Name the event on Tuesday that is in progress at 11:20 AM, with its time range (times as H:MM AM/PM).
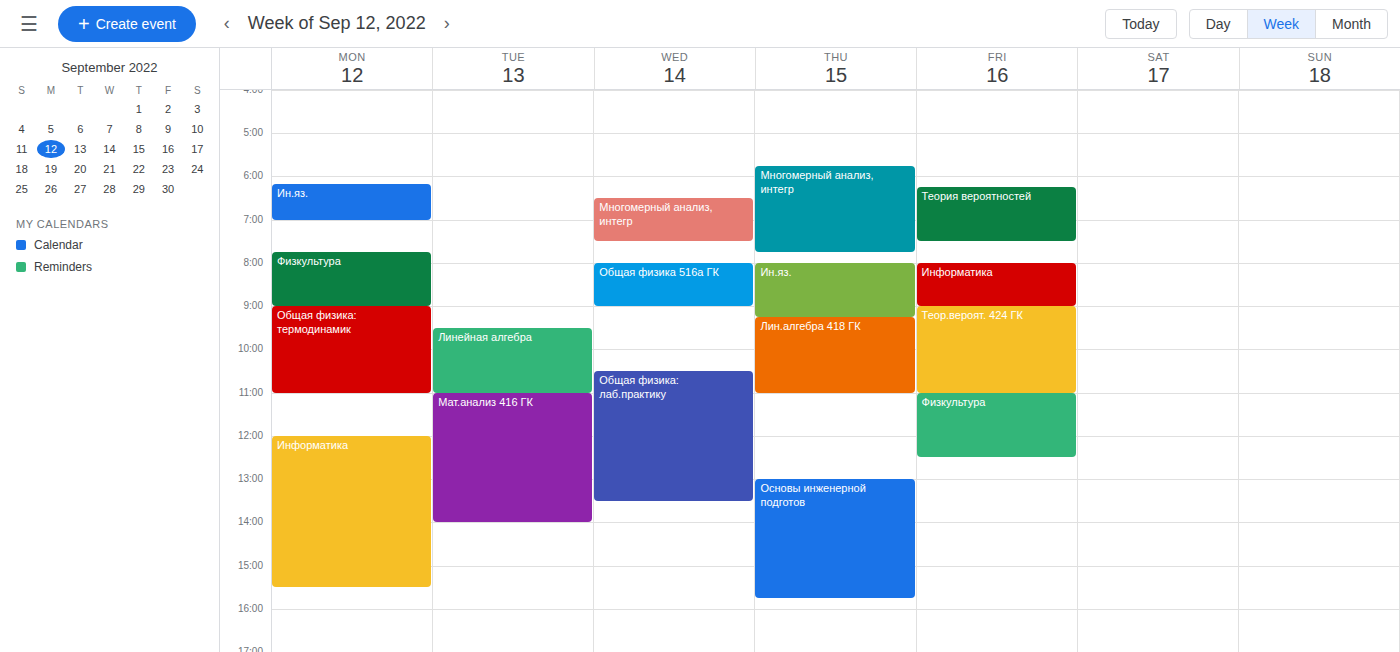
"Мат.анализ 416 ГК", 11:00 AM to 2:00 PM